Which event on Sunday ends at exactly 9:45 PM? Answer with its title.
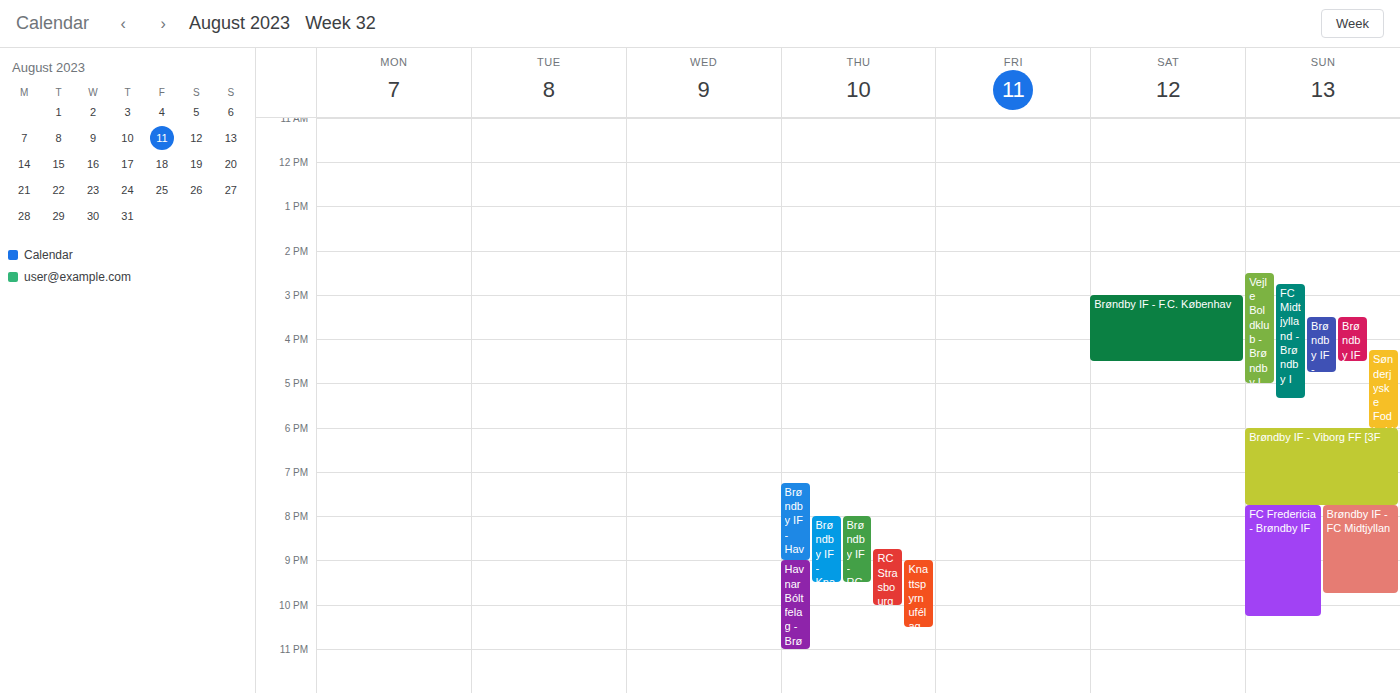
"Brøndby IF - FC Midtjyllan"